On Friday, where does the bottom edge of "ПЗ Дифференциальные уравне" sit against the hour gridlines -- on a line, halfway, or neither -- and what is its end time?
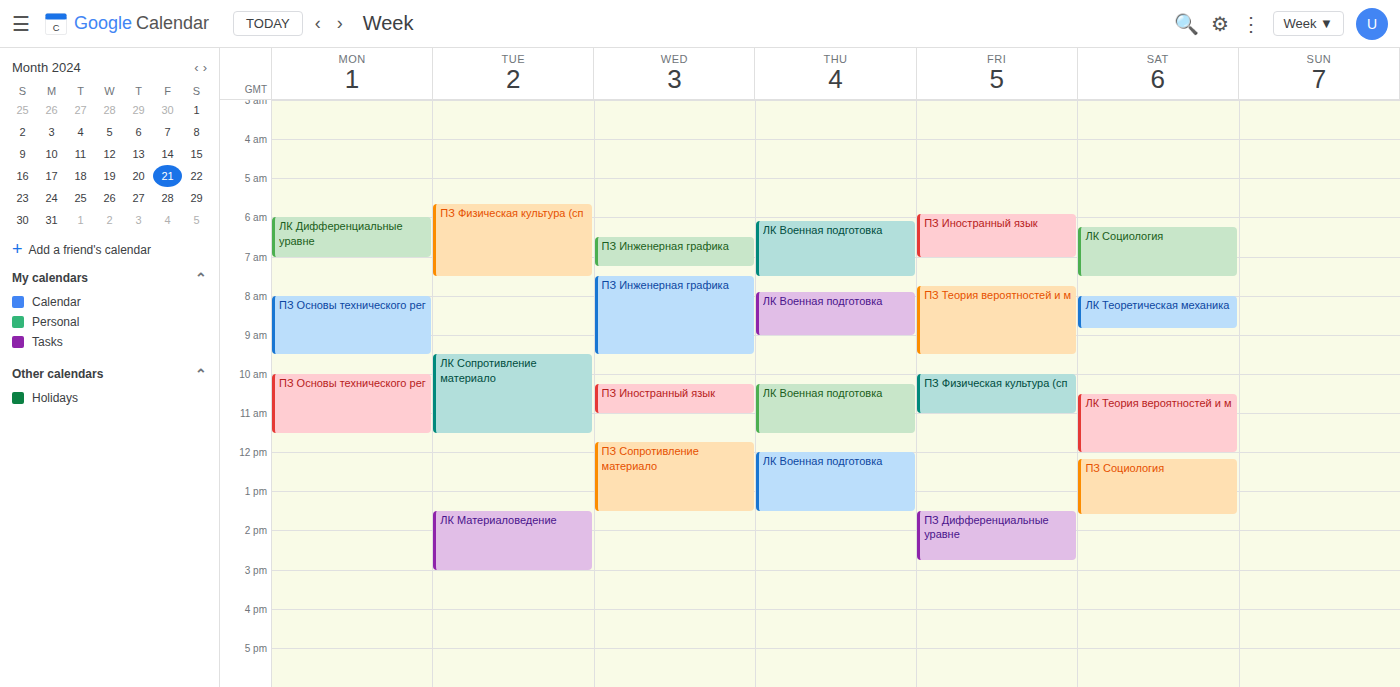
14:45 -- neither: three quarters of the way from the 14:00 line to the 15:00 line.